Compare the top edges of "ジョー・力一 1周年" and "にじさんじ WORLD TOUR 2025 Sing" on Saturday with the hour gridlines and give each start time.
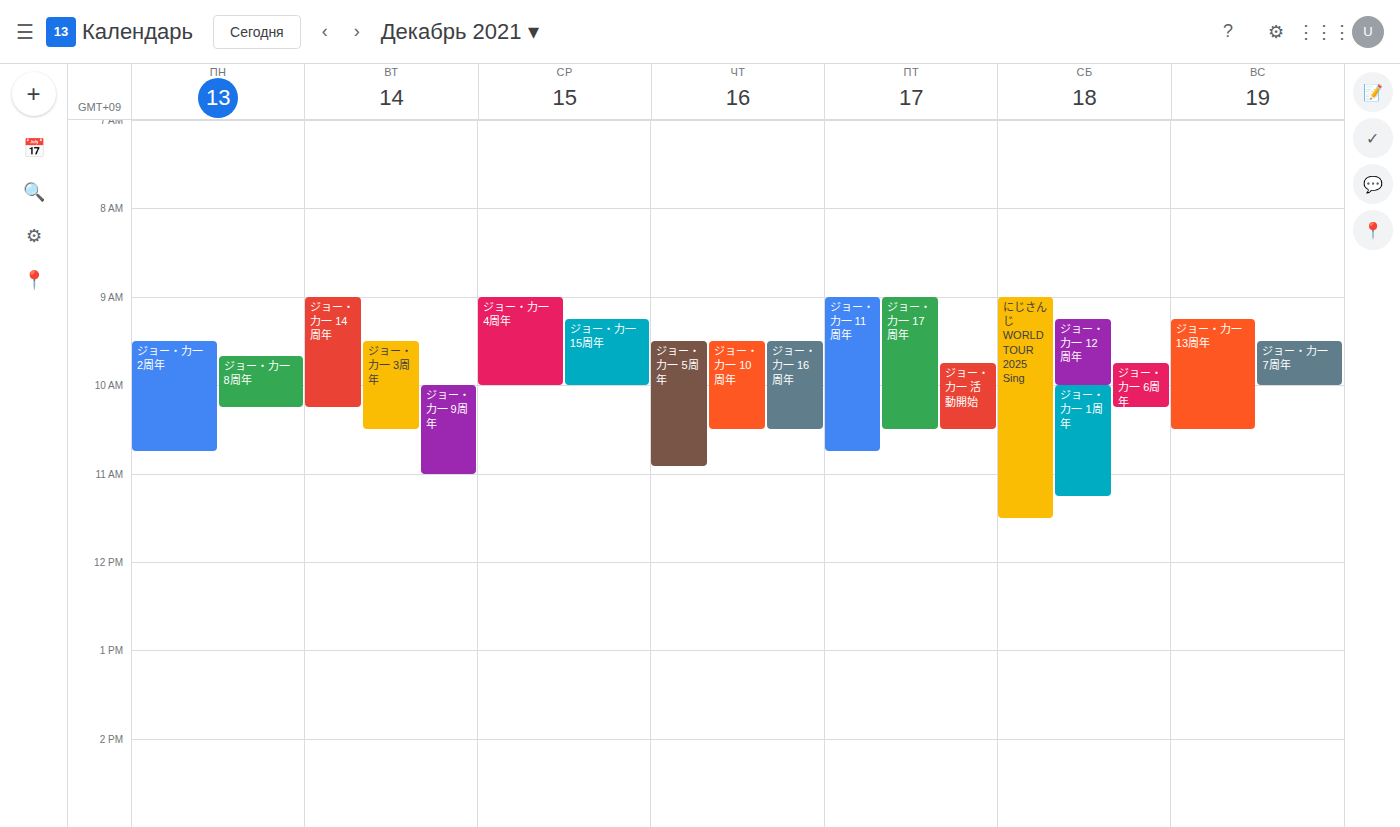
"ジョー・力一 1周年": 10:00, exactly on the 10:00 line. "にじさんじ WORLD TOUR 2025 Sing": 09:00, exactly on the 09:00 line.